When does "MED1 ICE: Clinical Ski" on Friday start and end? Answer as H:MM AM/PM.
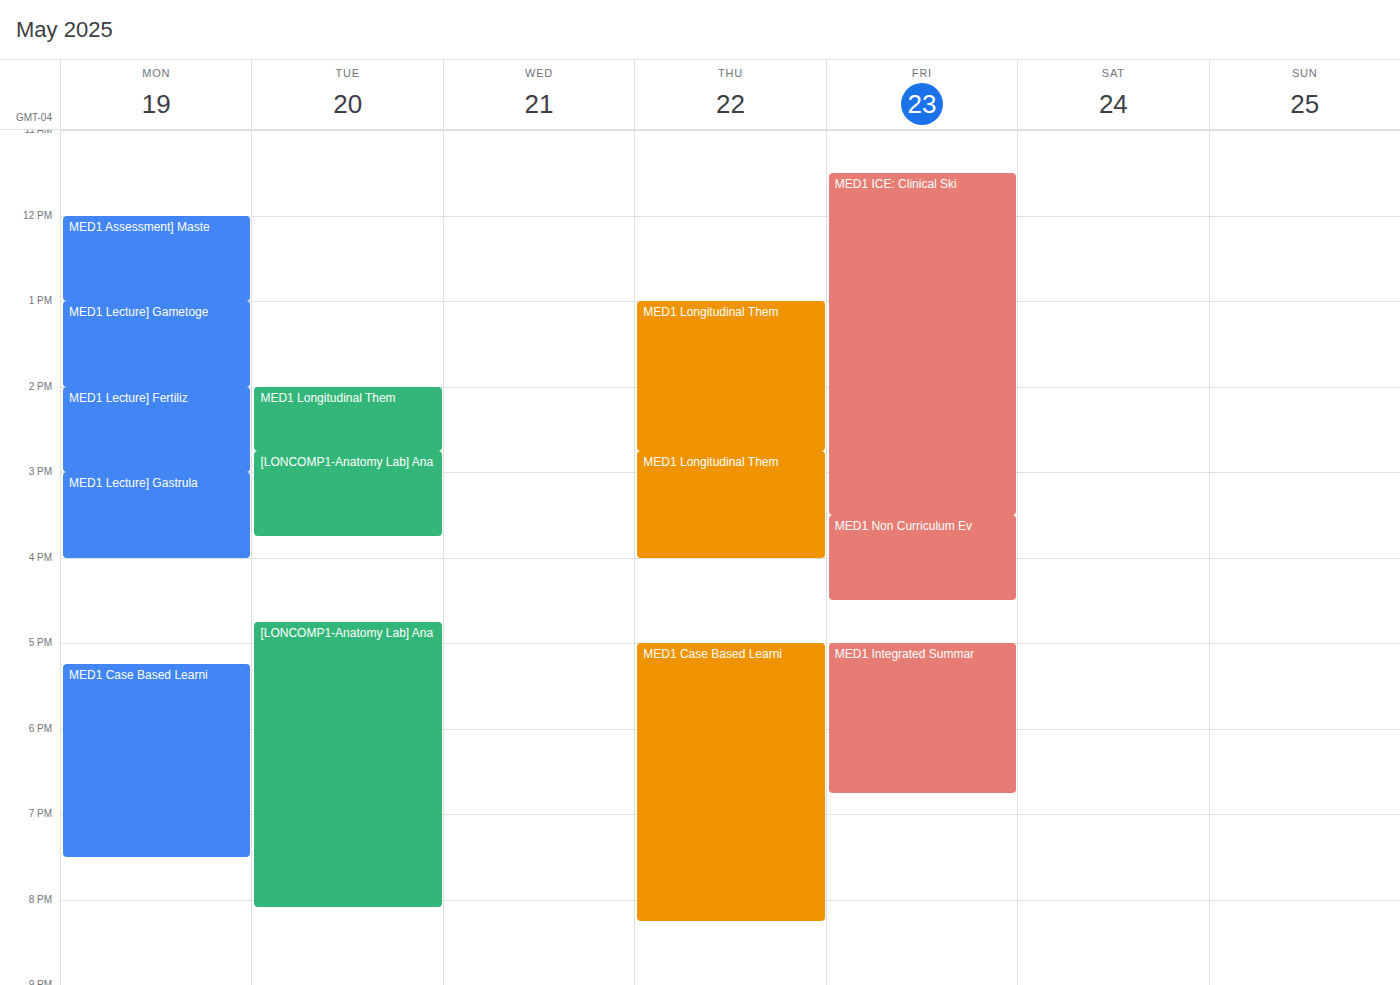
11:30 AM to 3:30 PM